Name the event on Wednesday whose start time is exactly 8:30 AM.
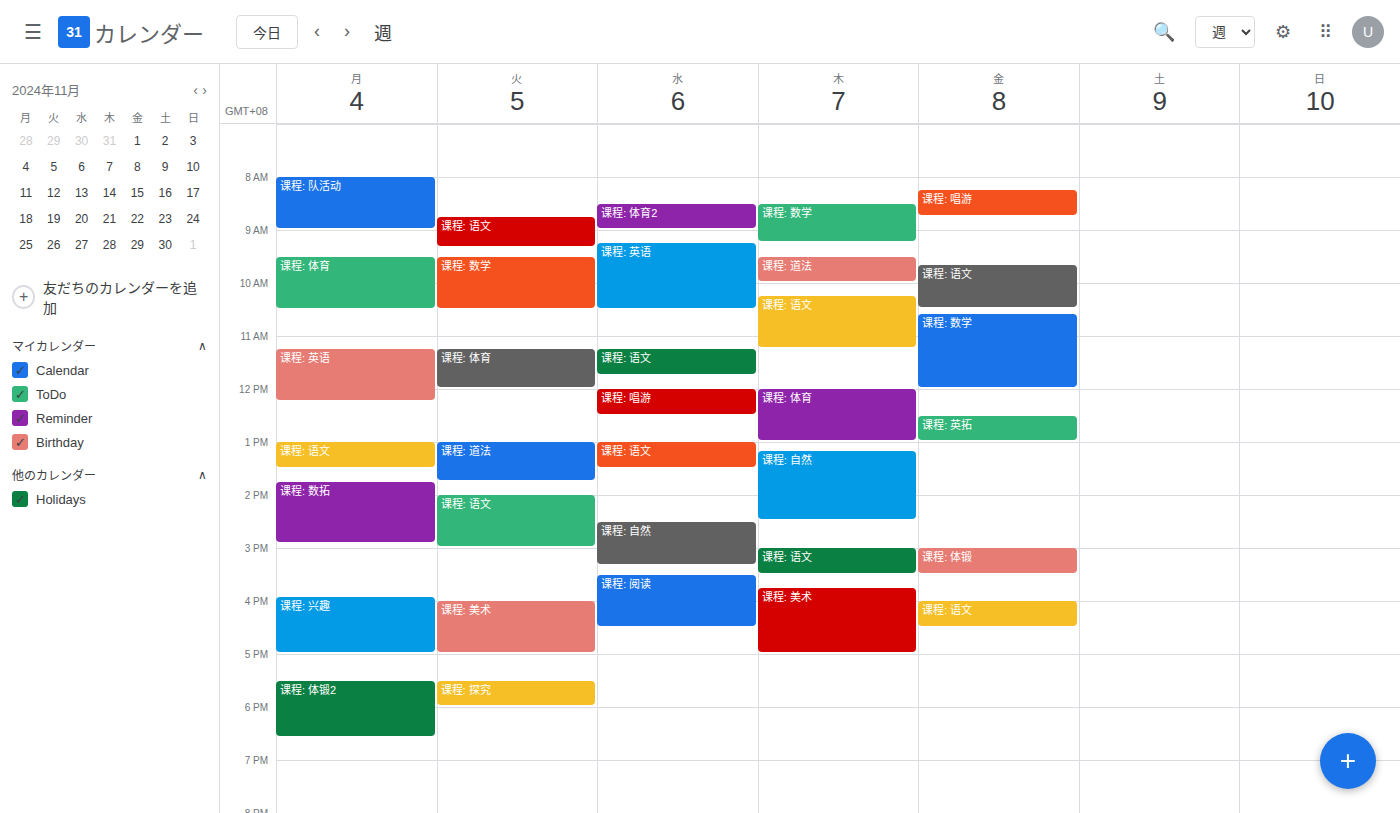
"课程: 体育2"